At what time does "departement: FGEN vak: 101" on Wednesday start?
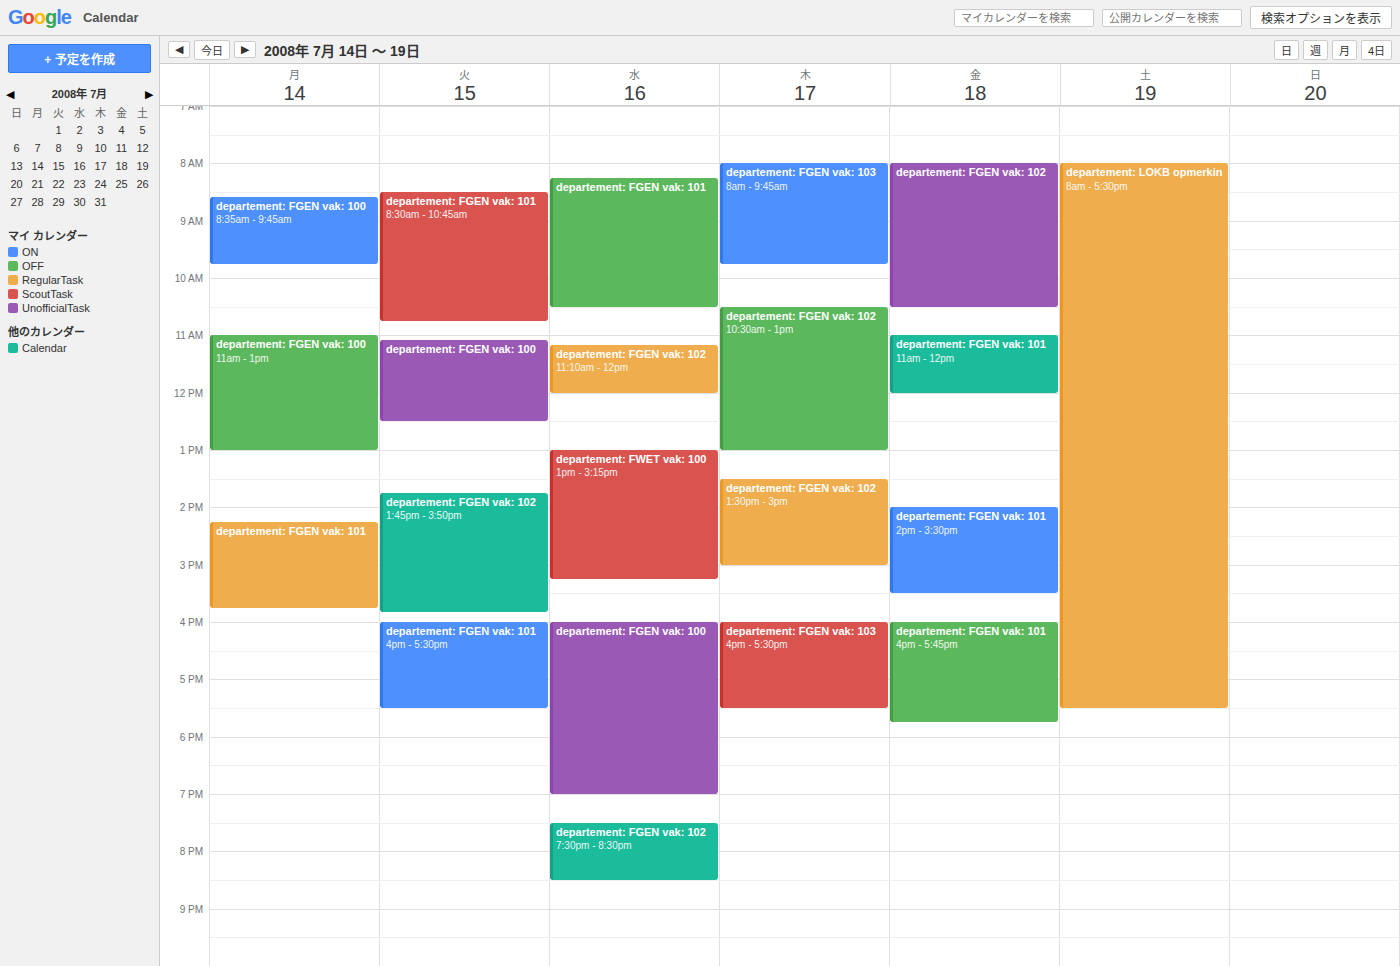
08:15